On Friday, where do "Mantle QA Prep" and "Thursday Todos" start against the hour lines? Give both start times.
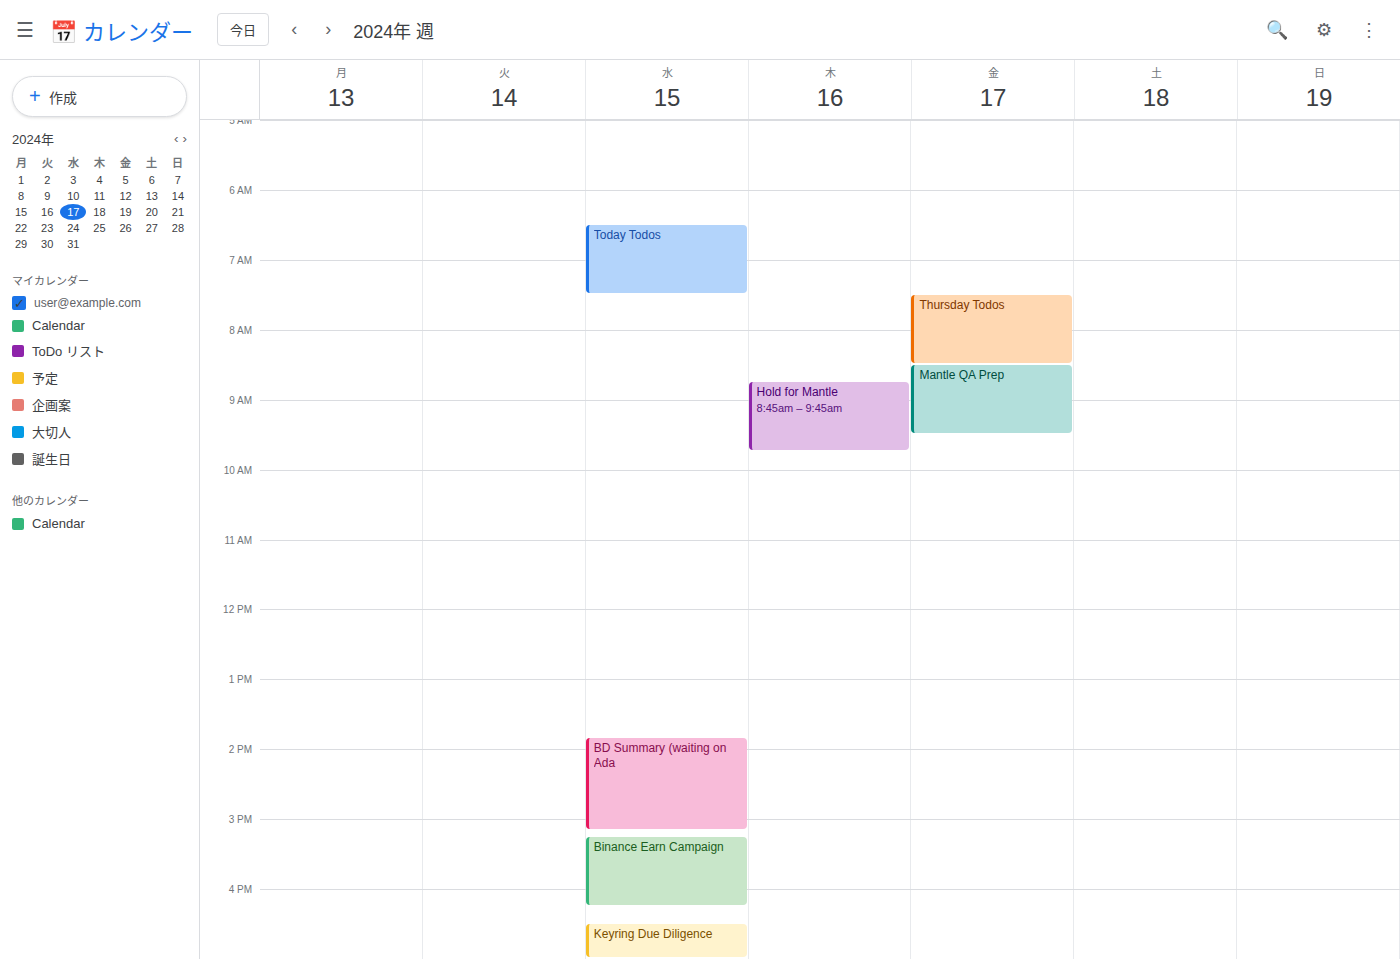
"Mantle QA Prep": 8:30 AM, halfway between the 8 AM and 9 AM lines. "Thursday Todos": 7:30 AM, halfway between the 7 AM and 8 AM lines.